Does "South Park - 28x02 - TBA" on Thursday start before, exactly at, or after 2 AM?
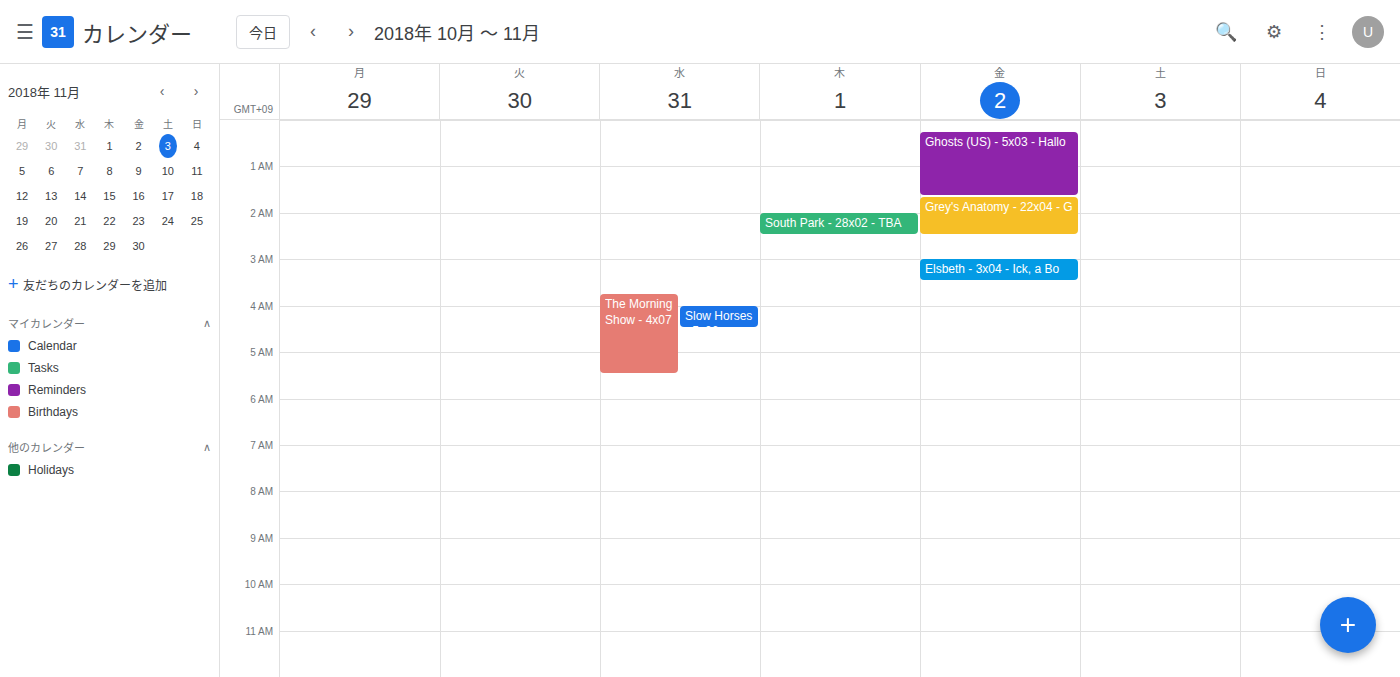
2:00 AM -- exactly at 2 AM, on the 2 AM line.